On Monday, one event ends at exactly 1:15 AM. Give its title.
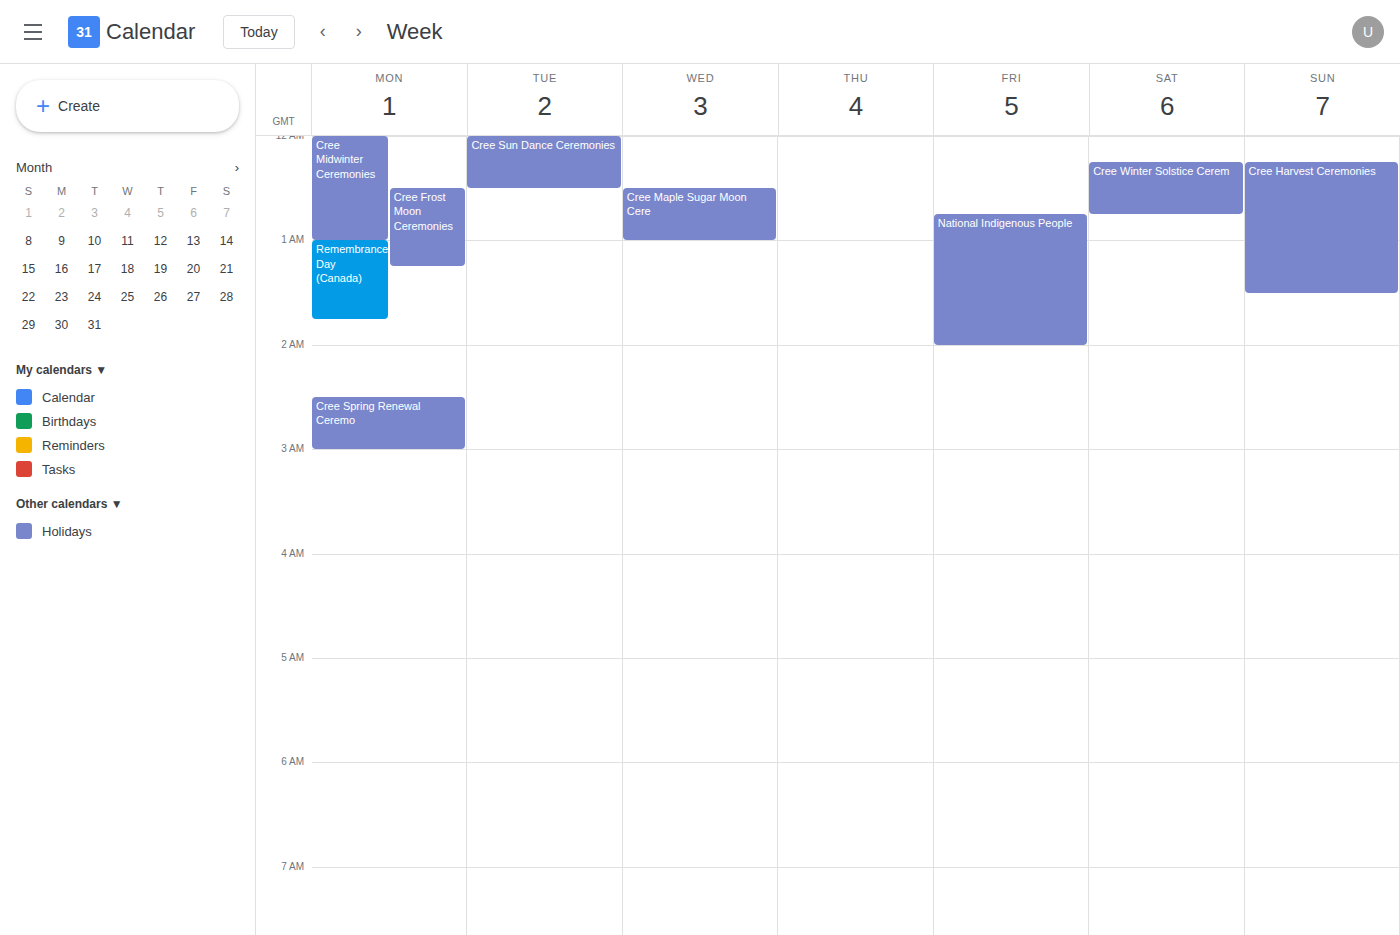
"Cree Frost Moon Ceremonies"